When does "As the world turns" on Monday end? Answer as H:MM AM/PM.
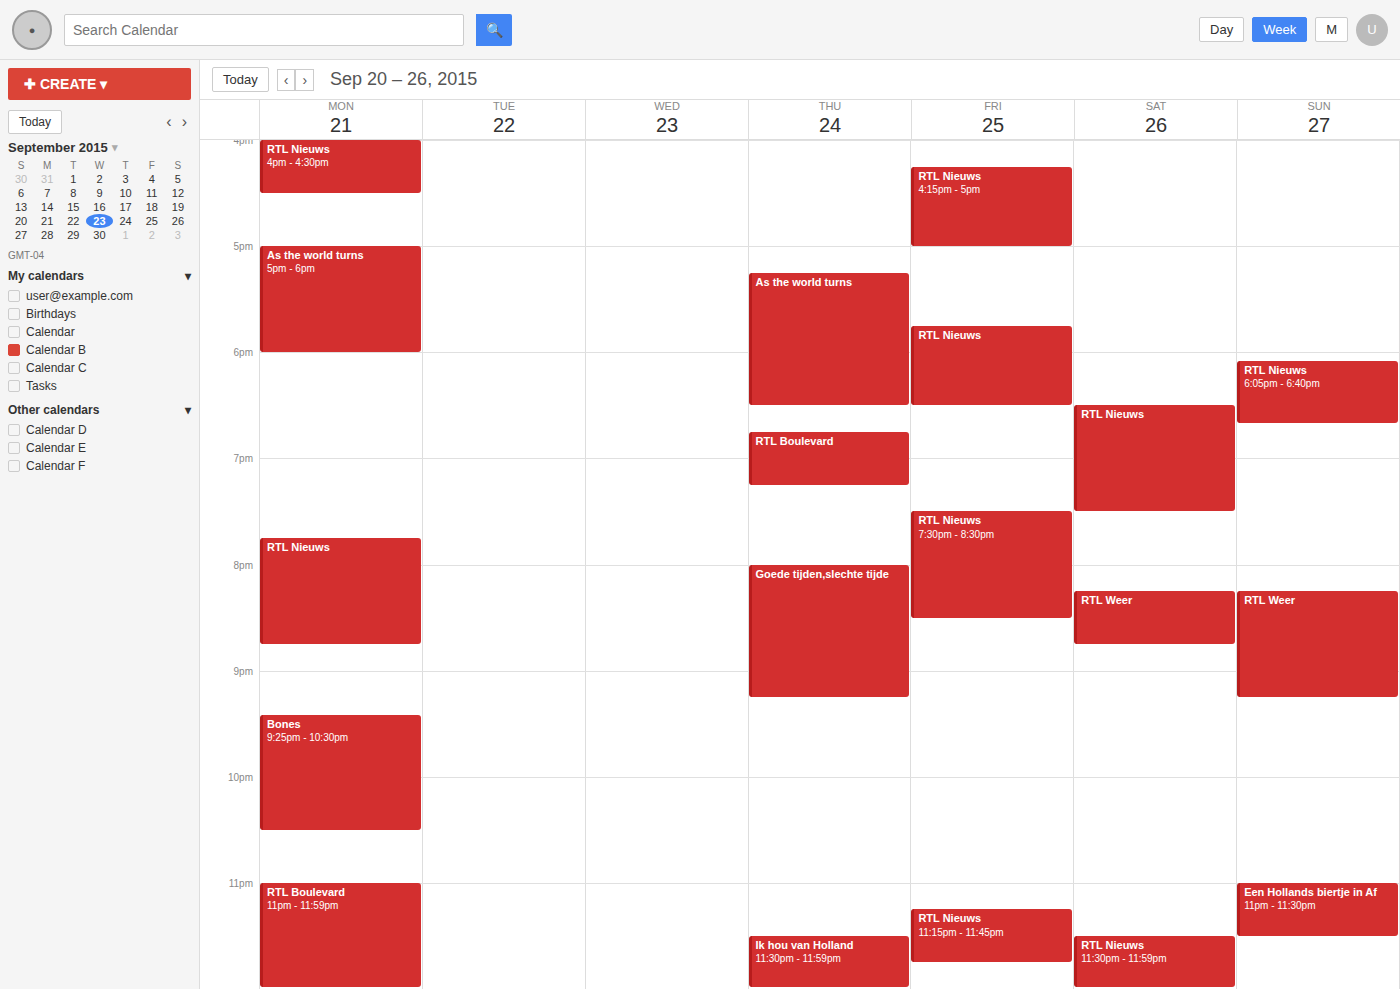
6:00 PM